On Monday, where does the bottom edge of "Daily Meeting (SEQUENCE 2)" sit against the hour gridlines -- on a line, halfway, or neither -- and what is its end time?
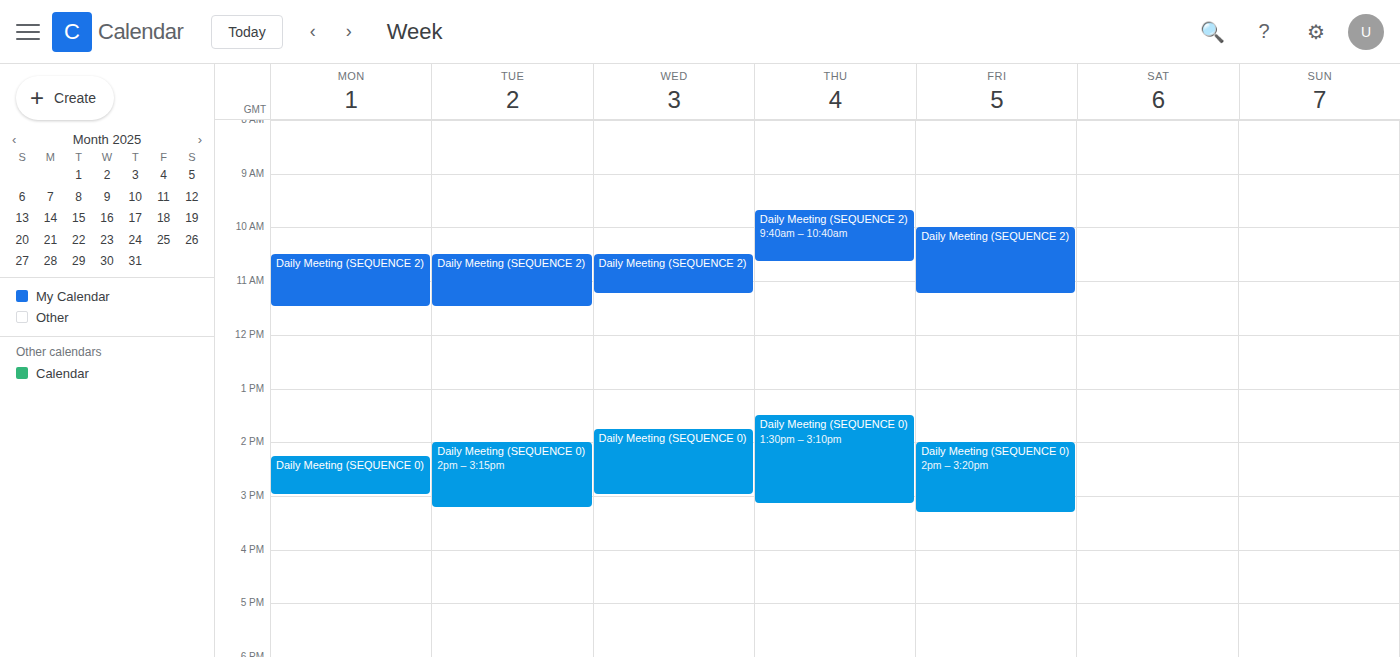
11:30 AM -- halfway between the 11 AM and 12 PM lines.